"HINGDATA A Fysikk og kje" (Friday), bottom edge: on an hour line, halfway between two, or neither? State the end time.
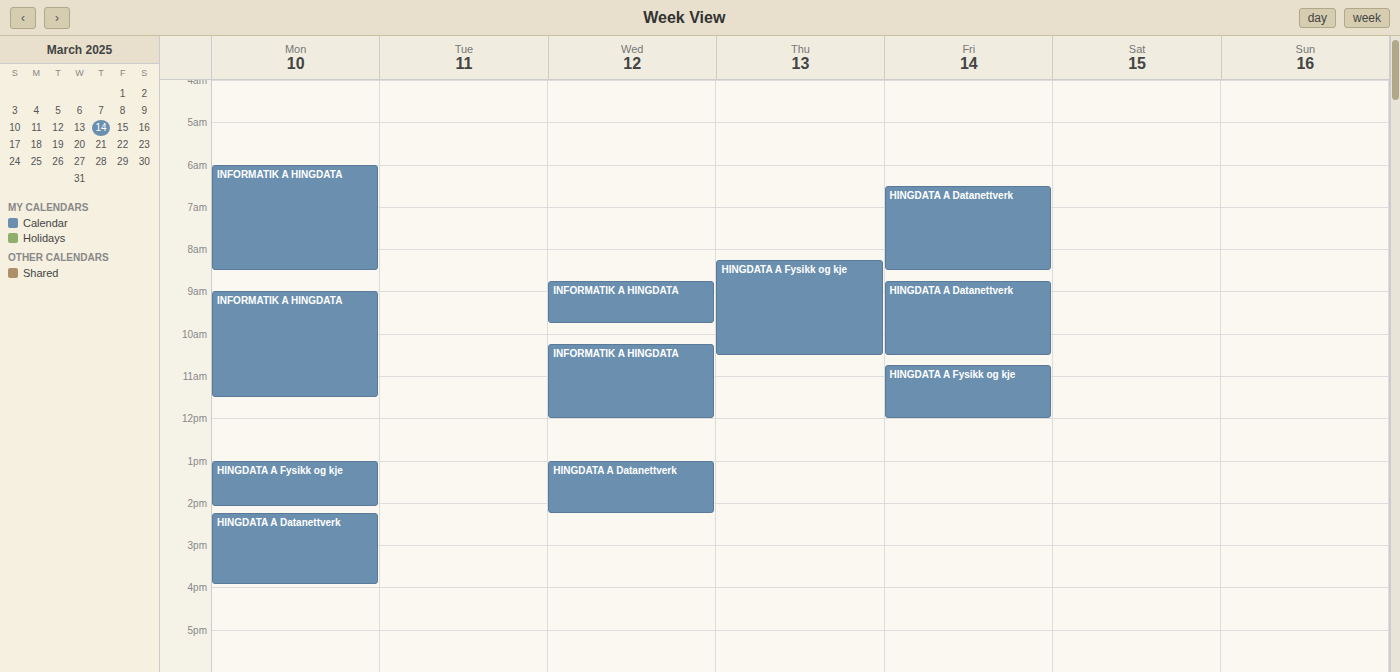
12:00 PM -- exactly on the 12 PM line.